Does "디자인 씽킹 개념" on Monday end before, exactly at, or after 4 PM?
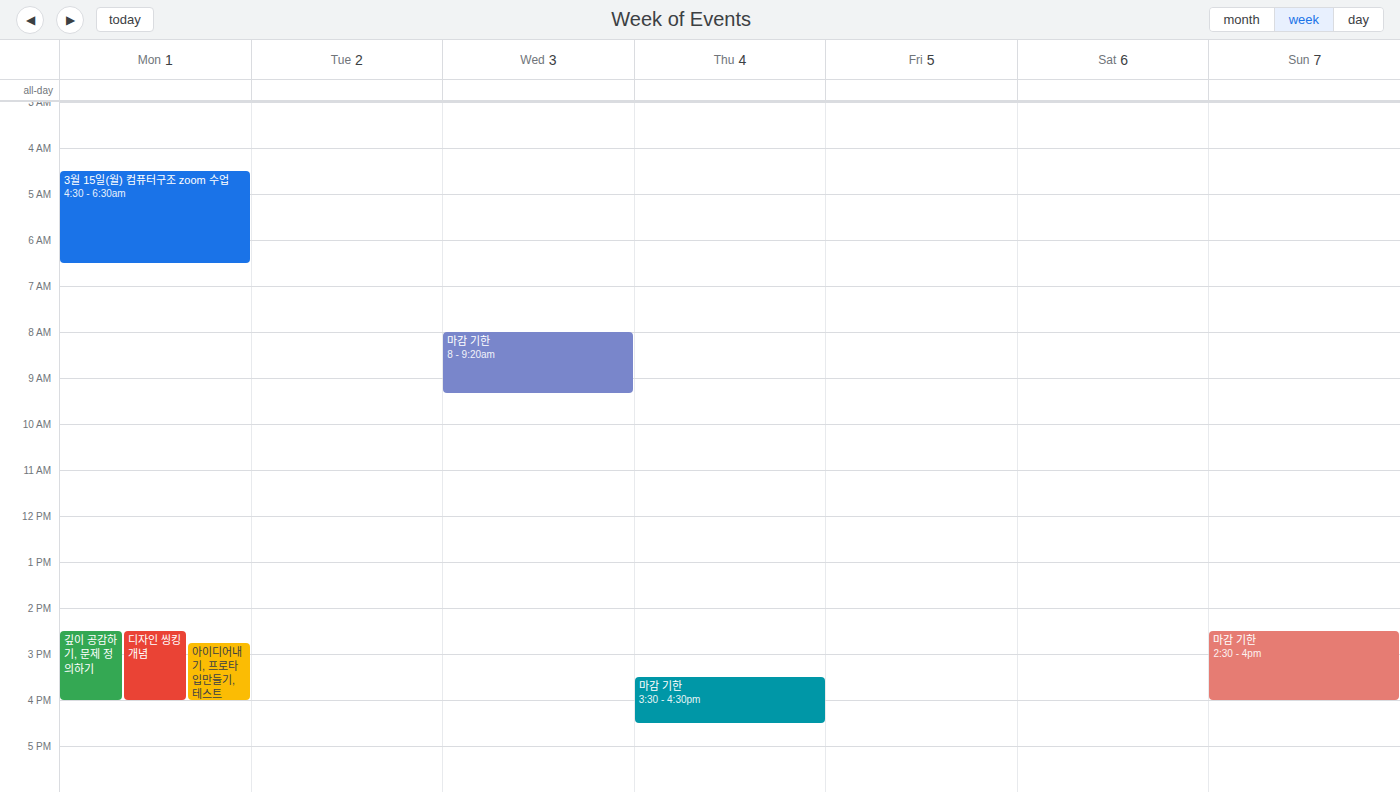
4:00 PM -- exactly at 4 PM, on the 4 PM line.